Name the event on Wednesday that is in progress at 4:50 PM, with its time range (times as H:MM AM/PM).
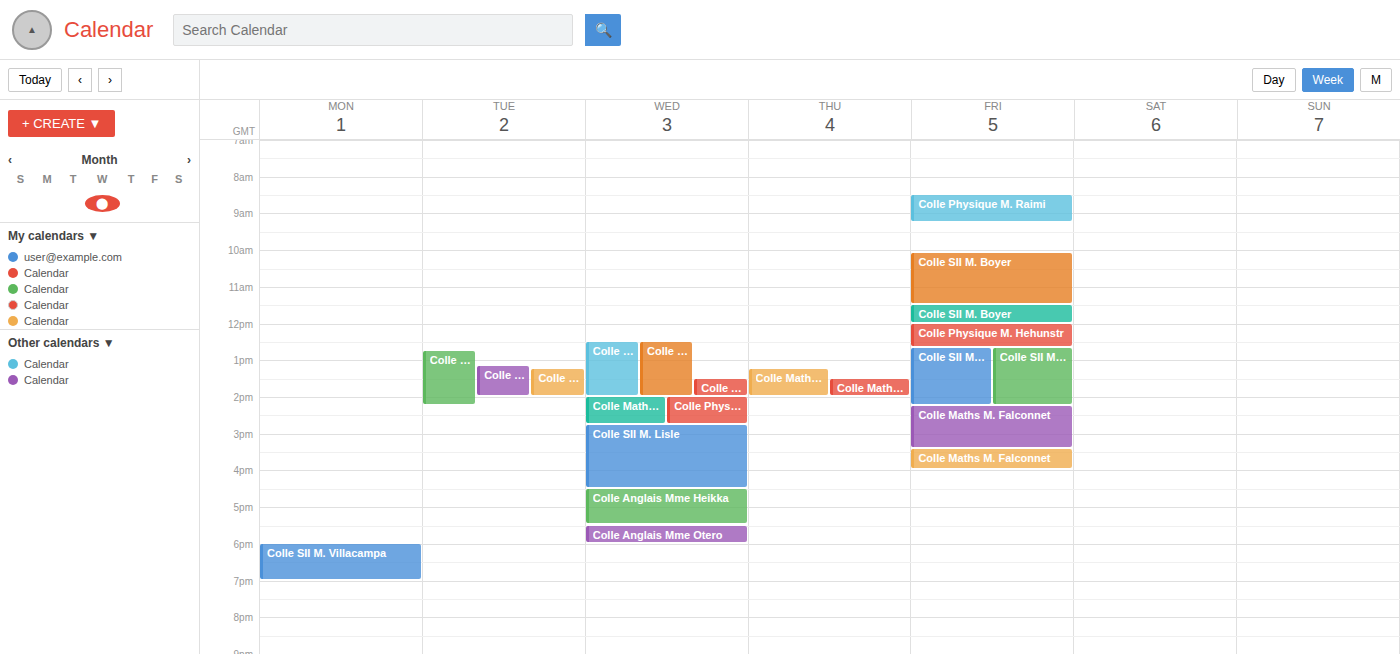
"Colle Anglais Mme Heikka", 4:30 PM to 5:30 PM